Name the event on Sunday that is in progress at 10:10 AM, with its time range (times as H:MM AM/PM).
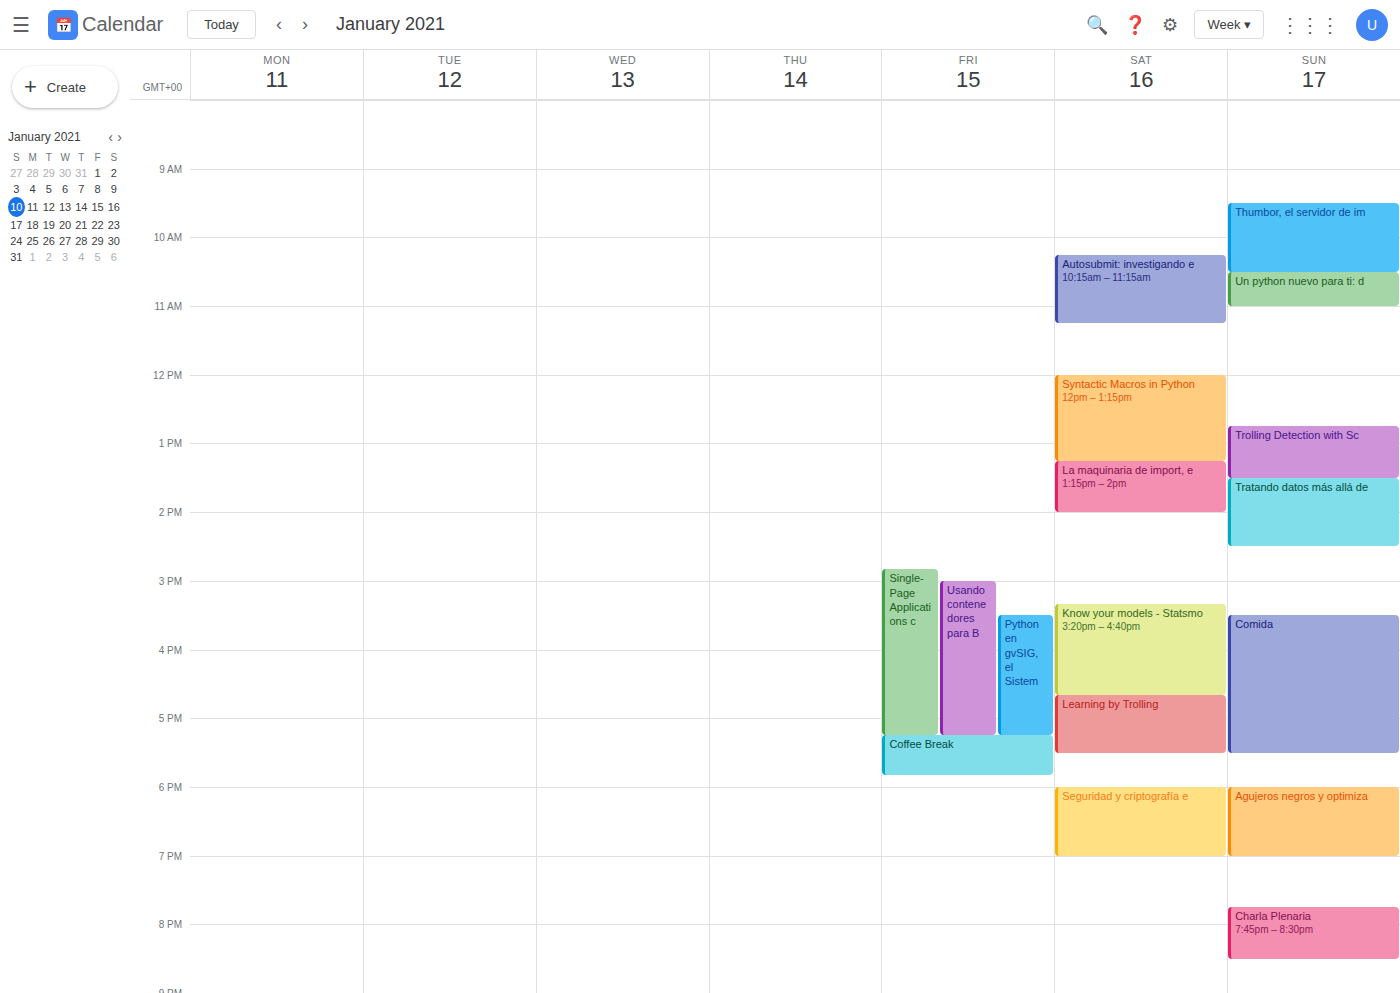
"Thumbor, el servidor de im", 9:30 AM to 10:30 AM